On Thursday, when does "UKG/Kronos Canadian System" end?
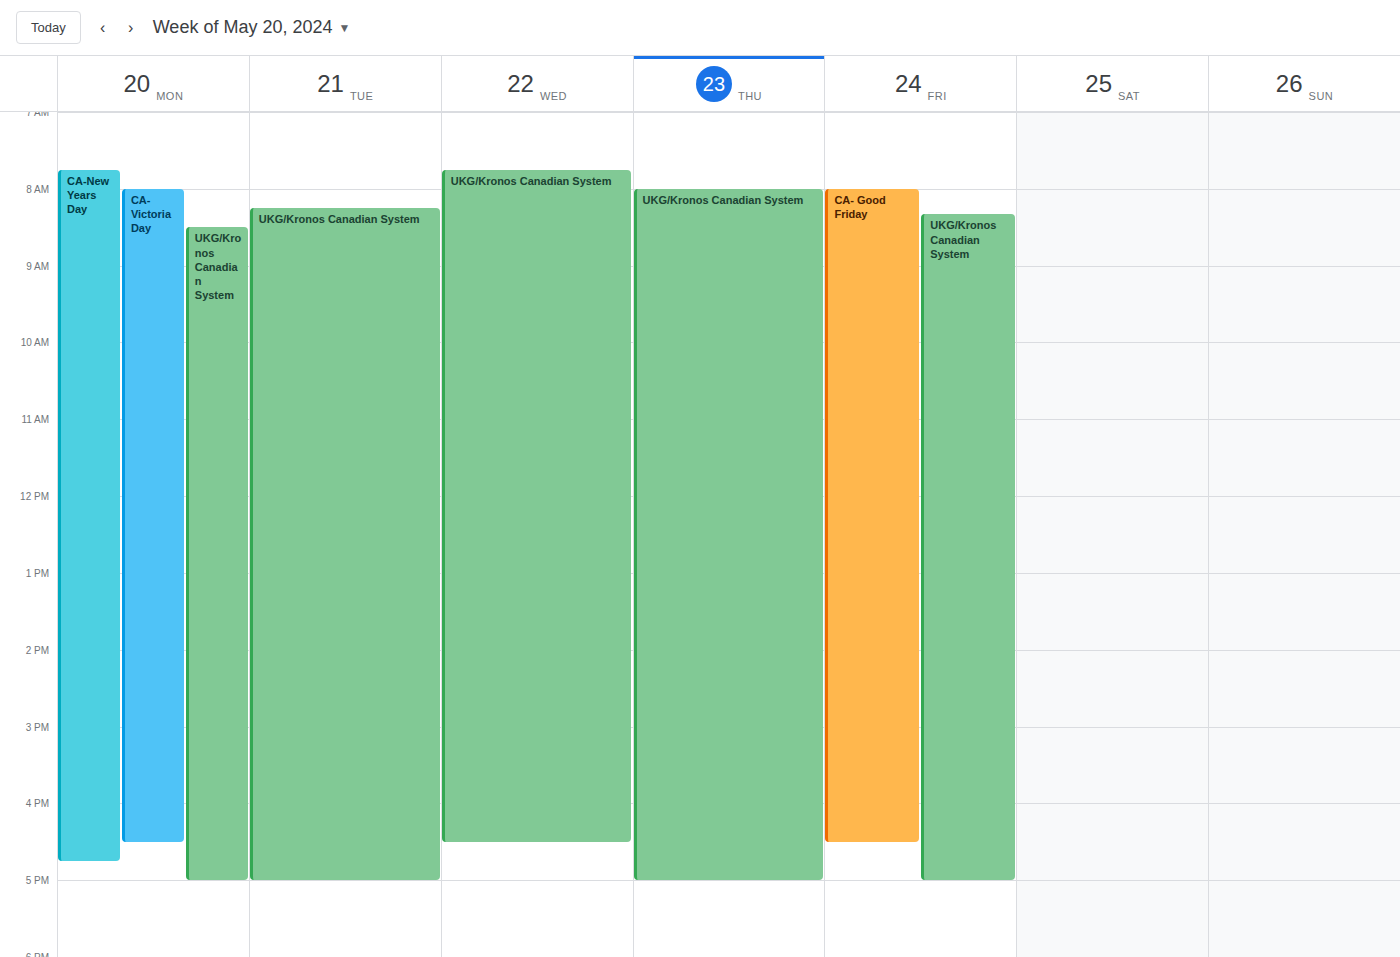
5:00 PM